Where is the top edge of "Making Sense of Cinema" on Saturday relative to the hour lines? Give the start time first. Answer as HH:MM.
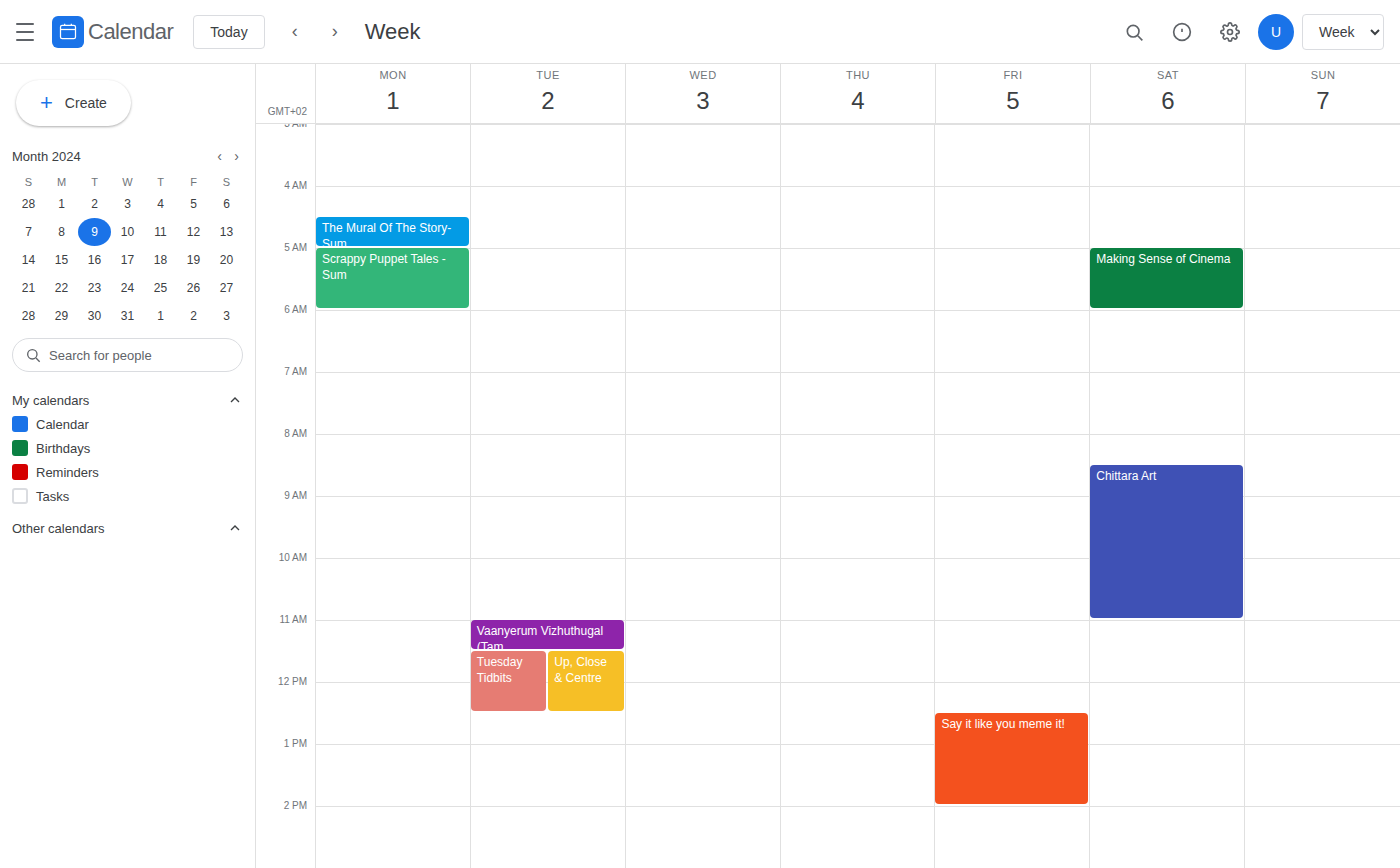
05:00 -- exactly on the 05:00 line.